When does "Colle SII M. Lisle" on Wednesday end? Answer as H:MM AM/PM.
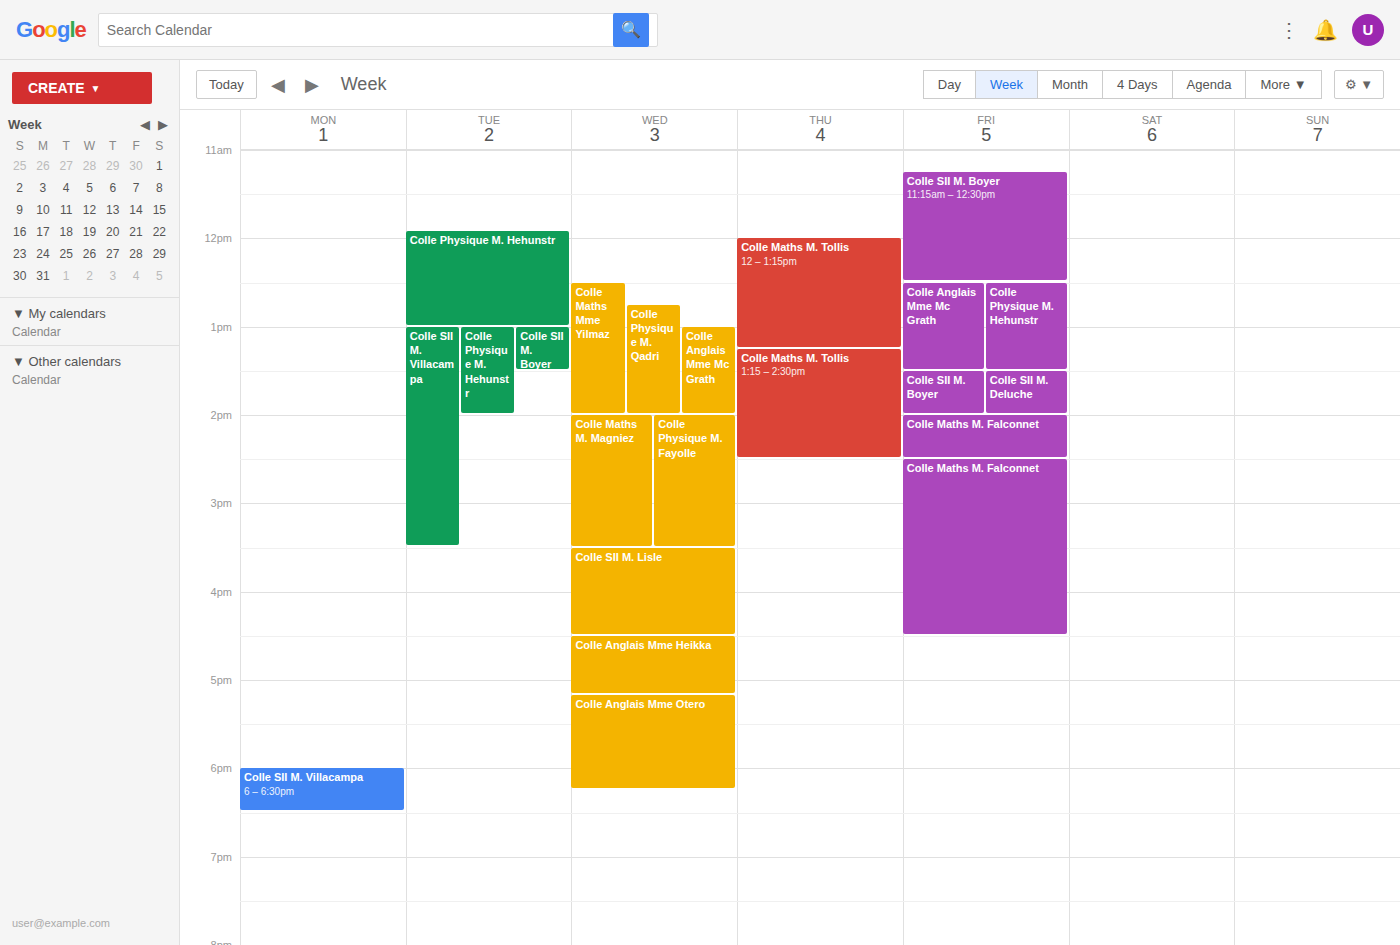
4:30 PM